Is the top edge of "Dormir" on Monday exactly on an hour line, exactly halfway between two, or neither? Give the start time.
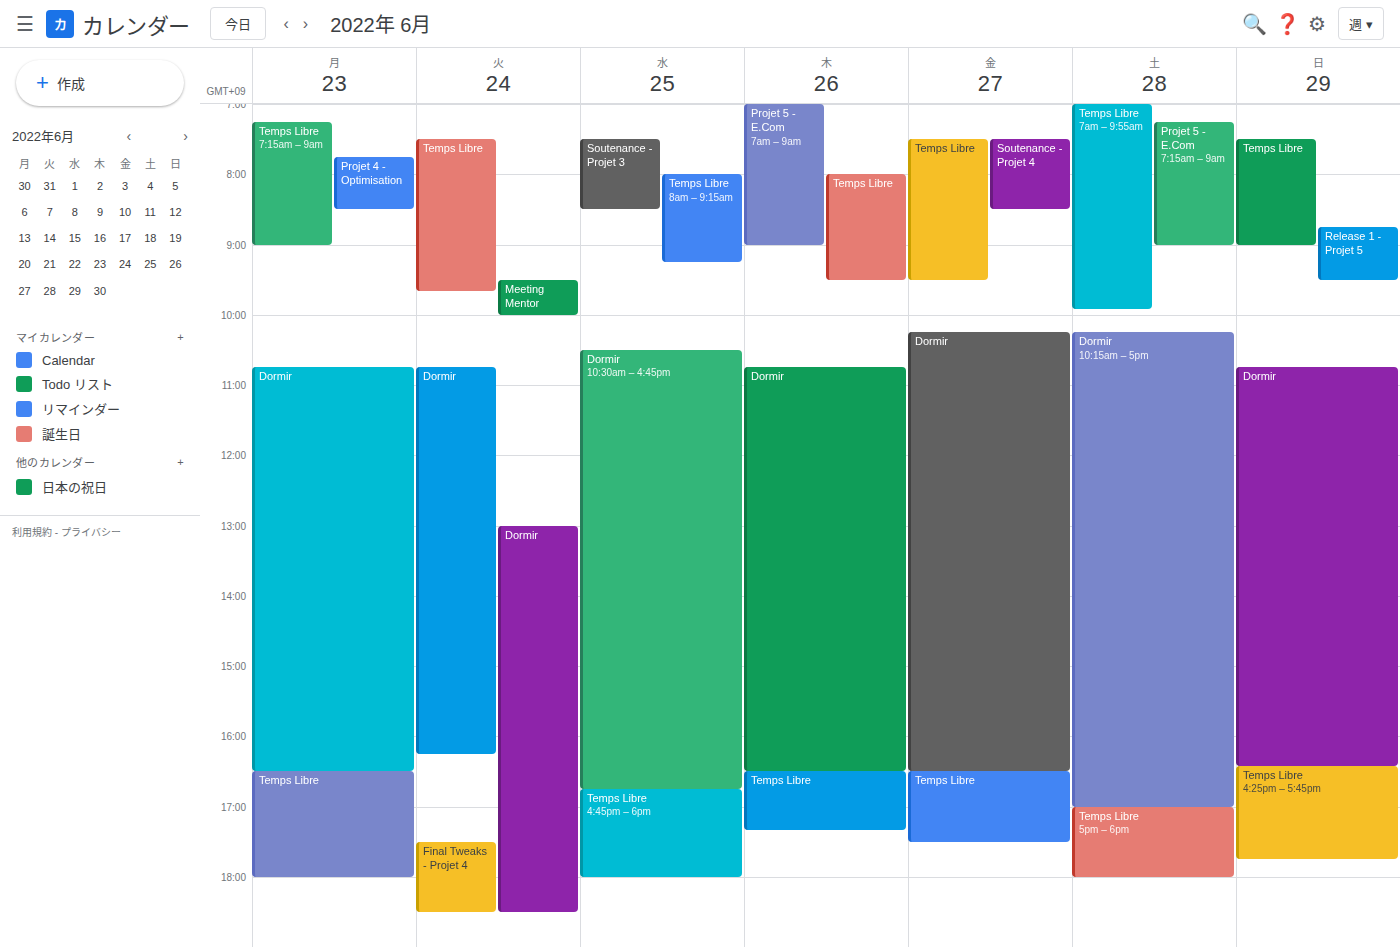
10:45 -- neither: three quarters of the way from the 10:00 line to the 11:00 line.